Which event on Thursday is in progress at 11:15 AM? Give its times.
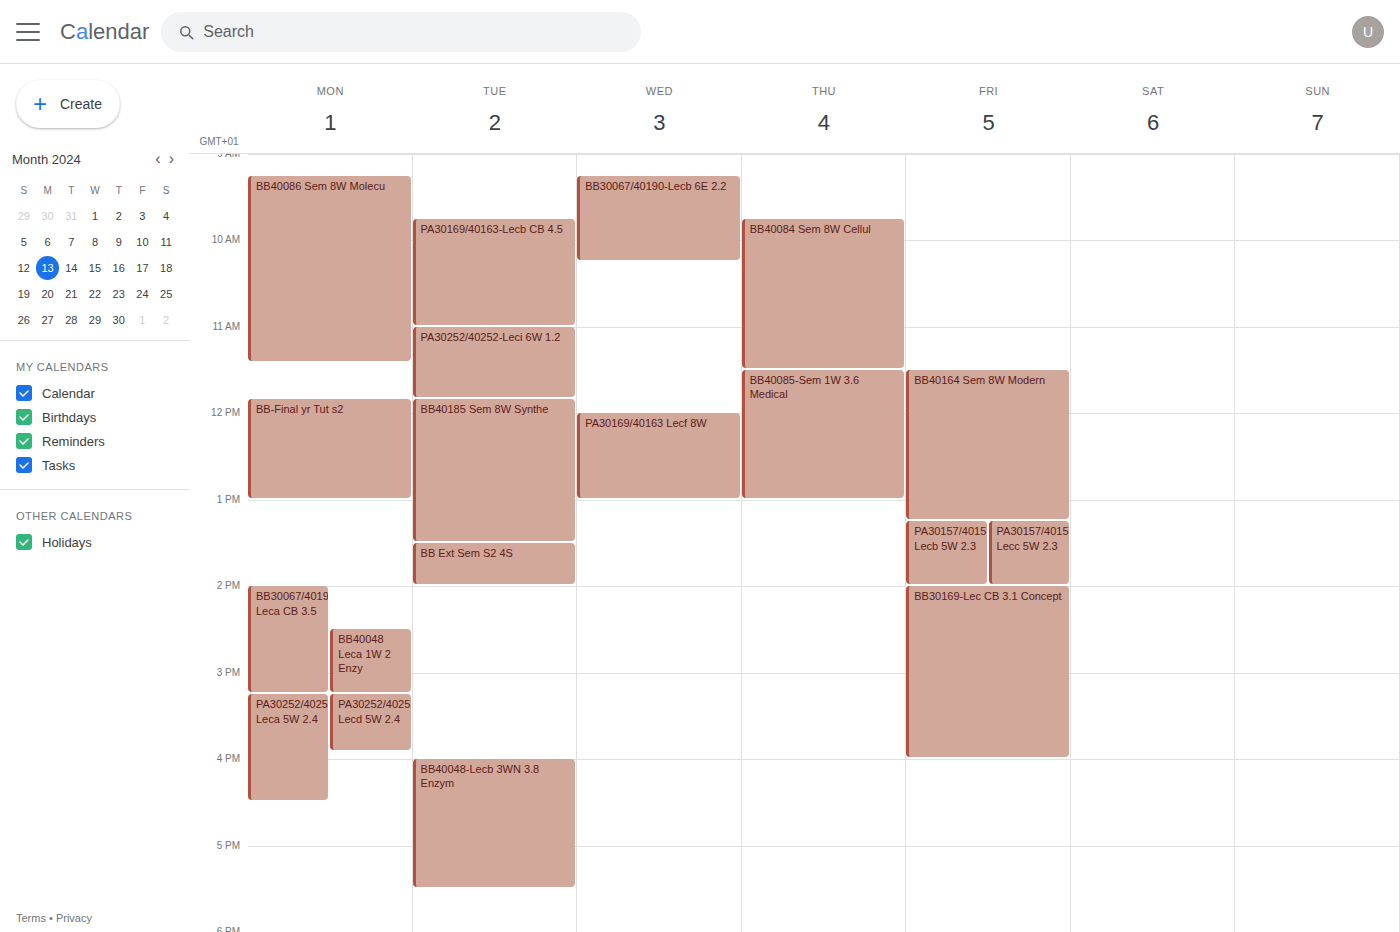
"BB40084 Sem 8W Cellul", 9:45 AM to 11:30 AM